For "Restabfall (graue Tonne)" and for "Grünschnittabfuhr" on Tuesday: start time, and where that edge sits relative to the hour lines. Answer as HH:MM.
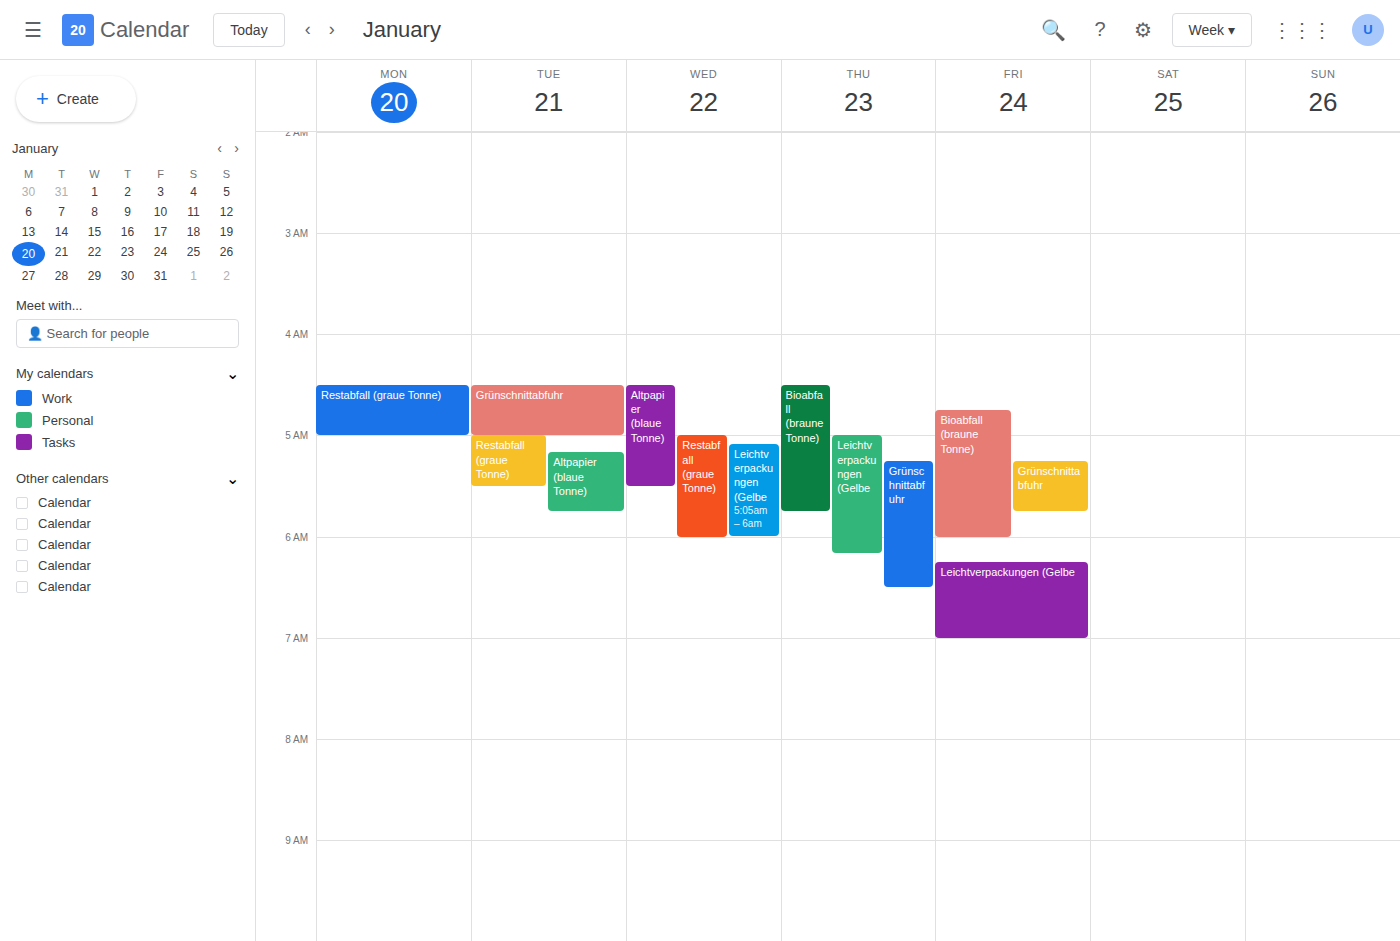
"Restabfall (graue Tonne)": 05:00, exactly on the 05:00 line. "Grünschnittabfuhr": 04:30, halfway between the 04:00 and 05:00 lines.